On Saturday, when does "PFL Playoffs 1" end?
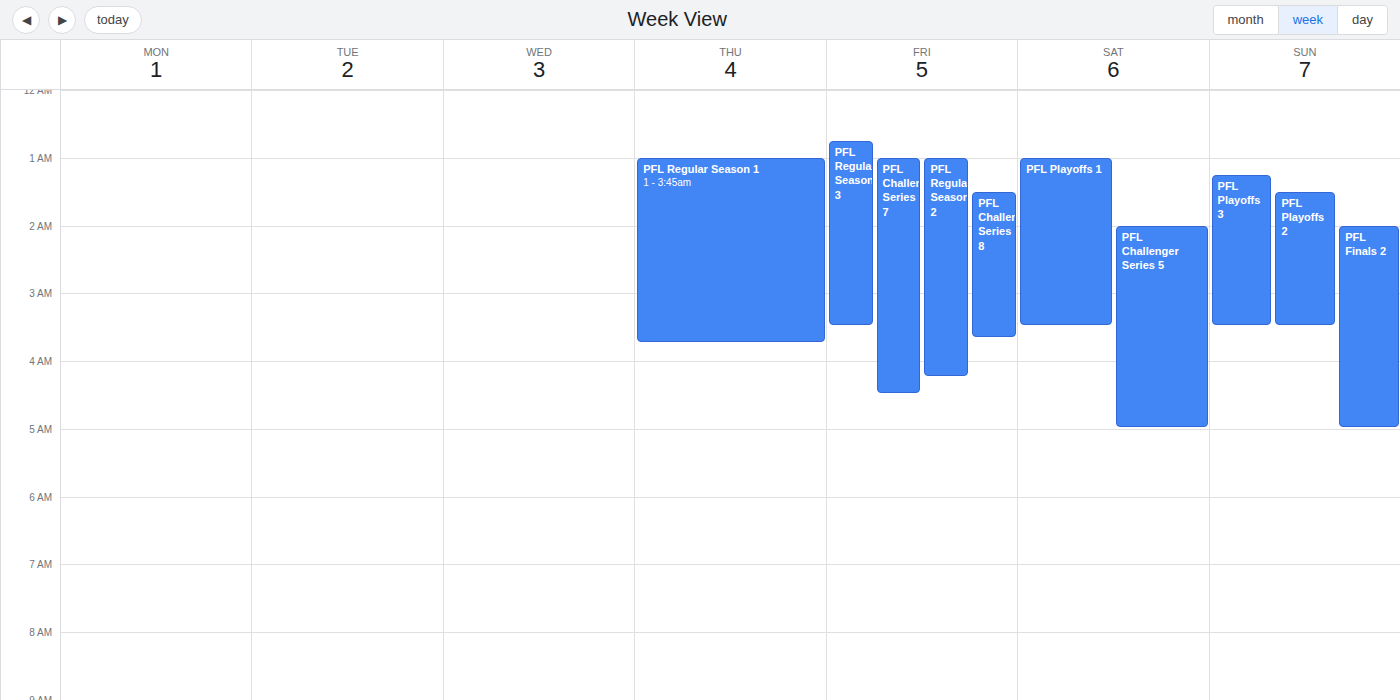
3:30 AM